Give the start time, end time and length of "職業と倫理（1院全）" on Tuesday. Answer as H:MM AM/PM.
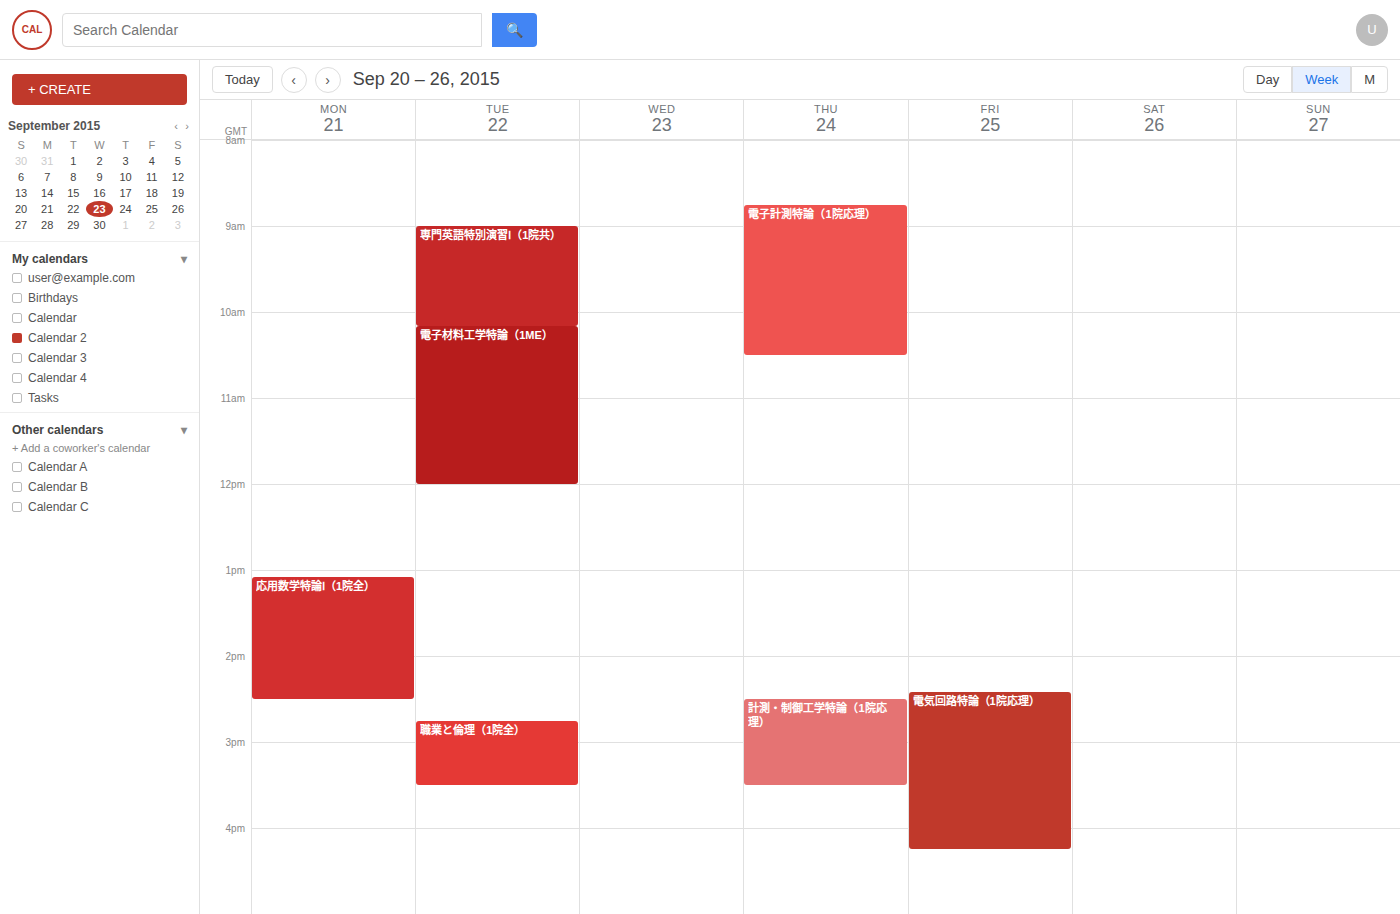
2:45 PM to 3:30 PM, 45 minutes